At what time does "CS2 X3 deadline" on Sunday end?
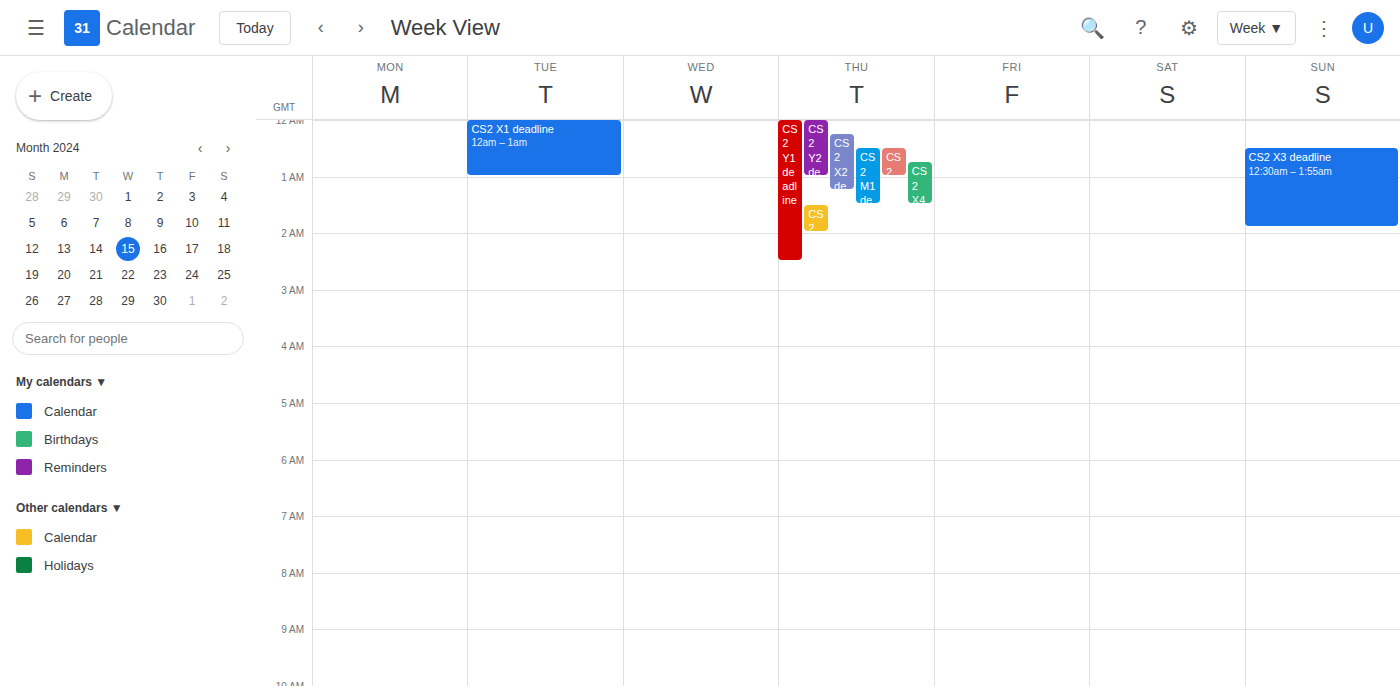
1:55 AM